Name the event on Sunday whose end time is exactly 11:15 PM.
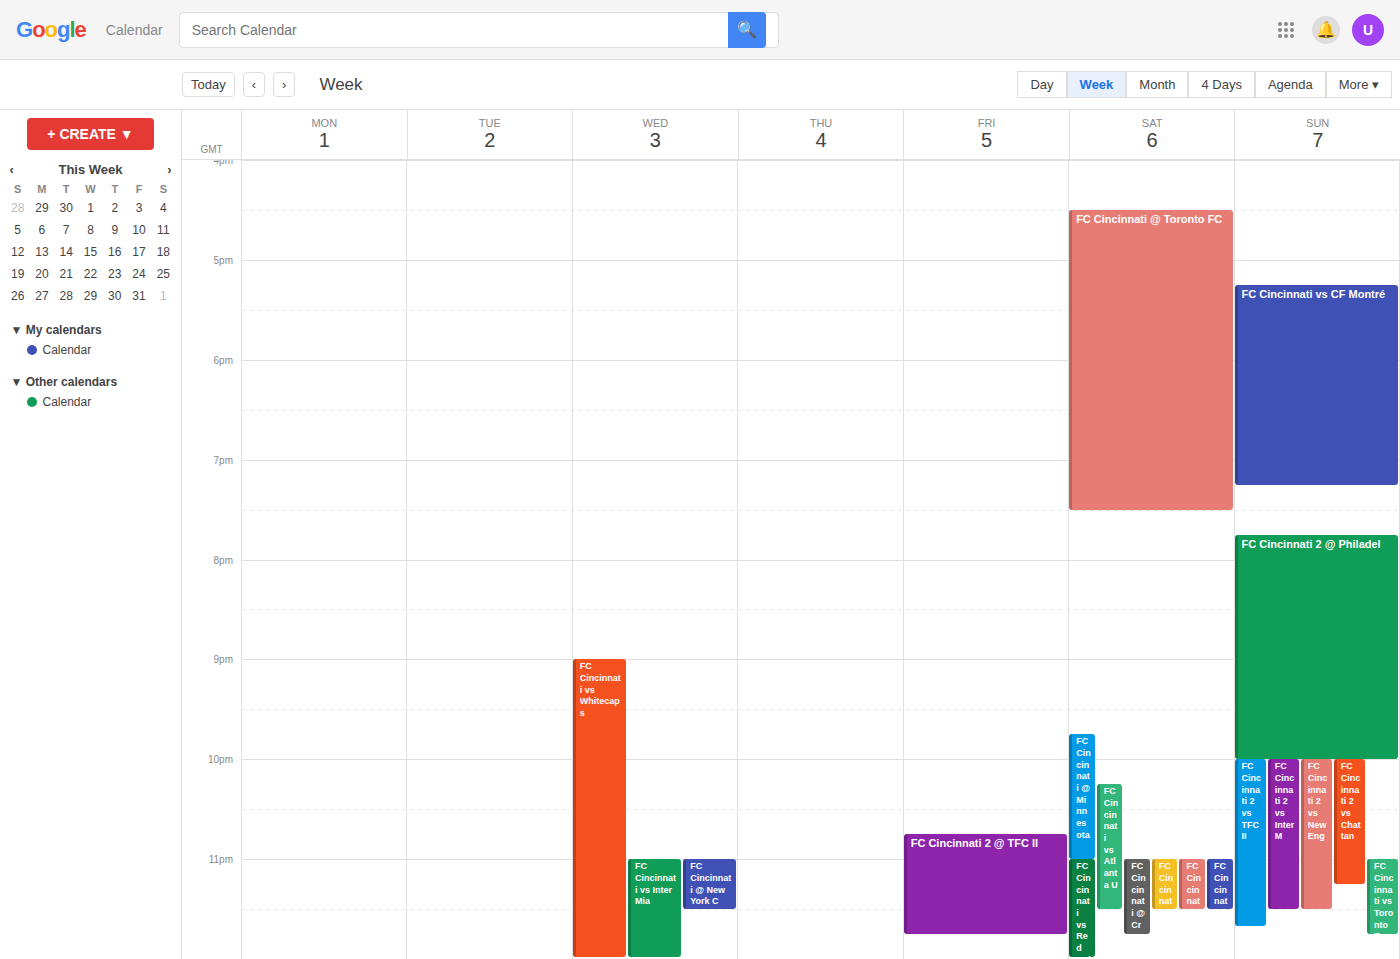
"FC Cincinnati 2 vs Chattan"